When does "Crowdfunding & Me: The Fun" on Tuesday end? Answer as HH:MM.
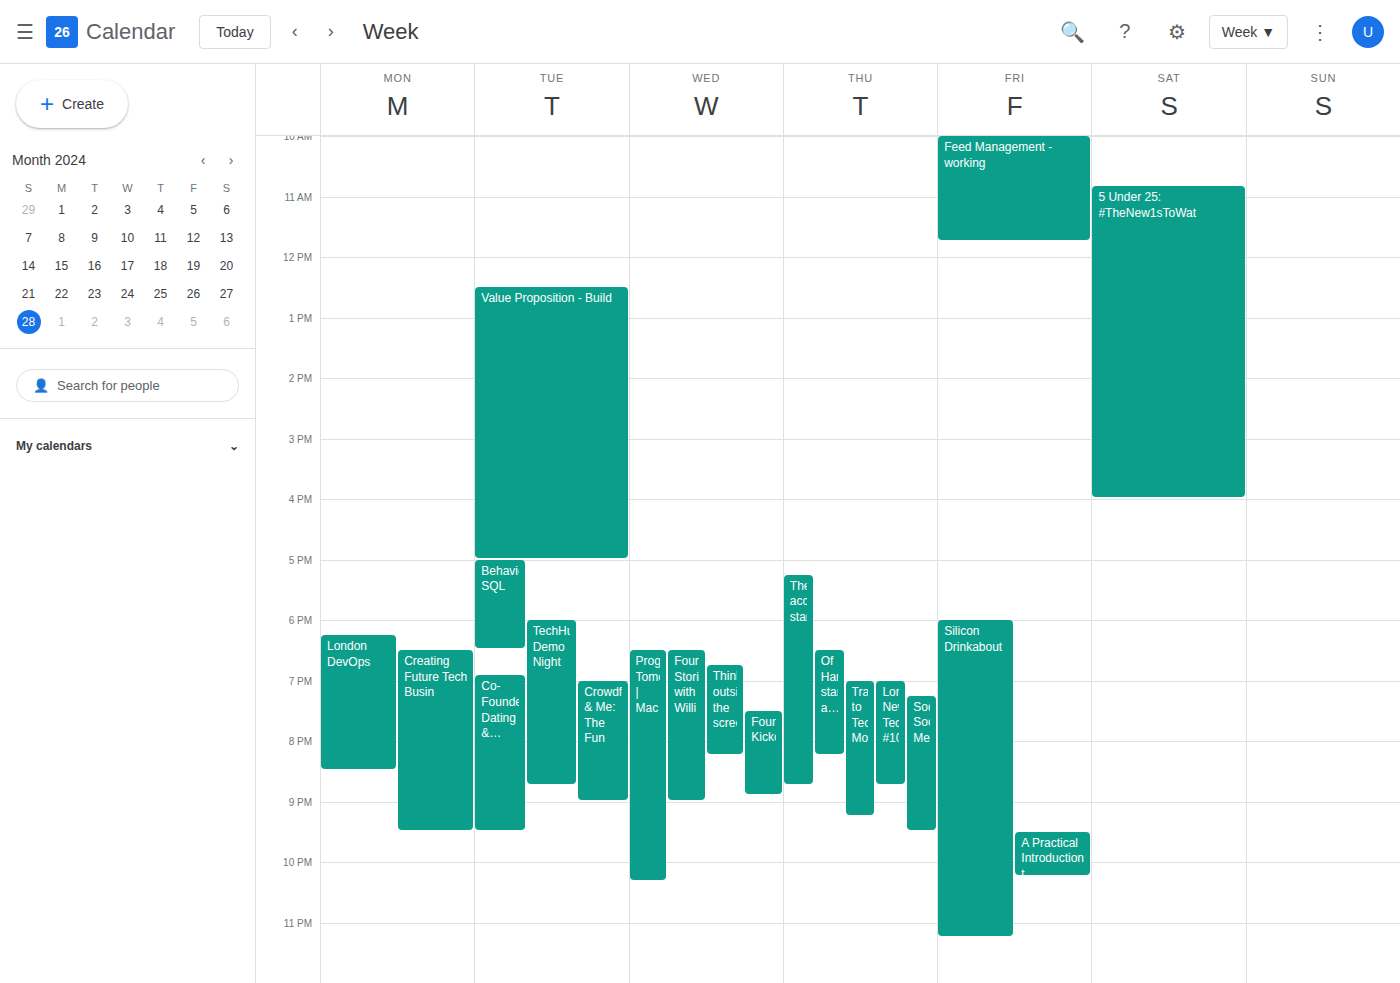
21:00